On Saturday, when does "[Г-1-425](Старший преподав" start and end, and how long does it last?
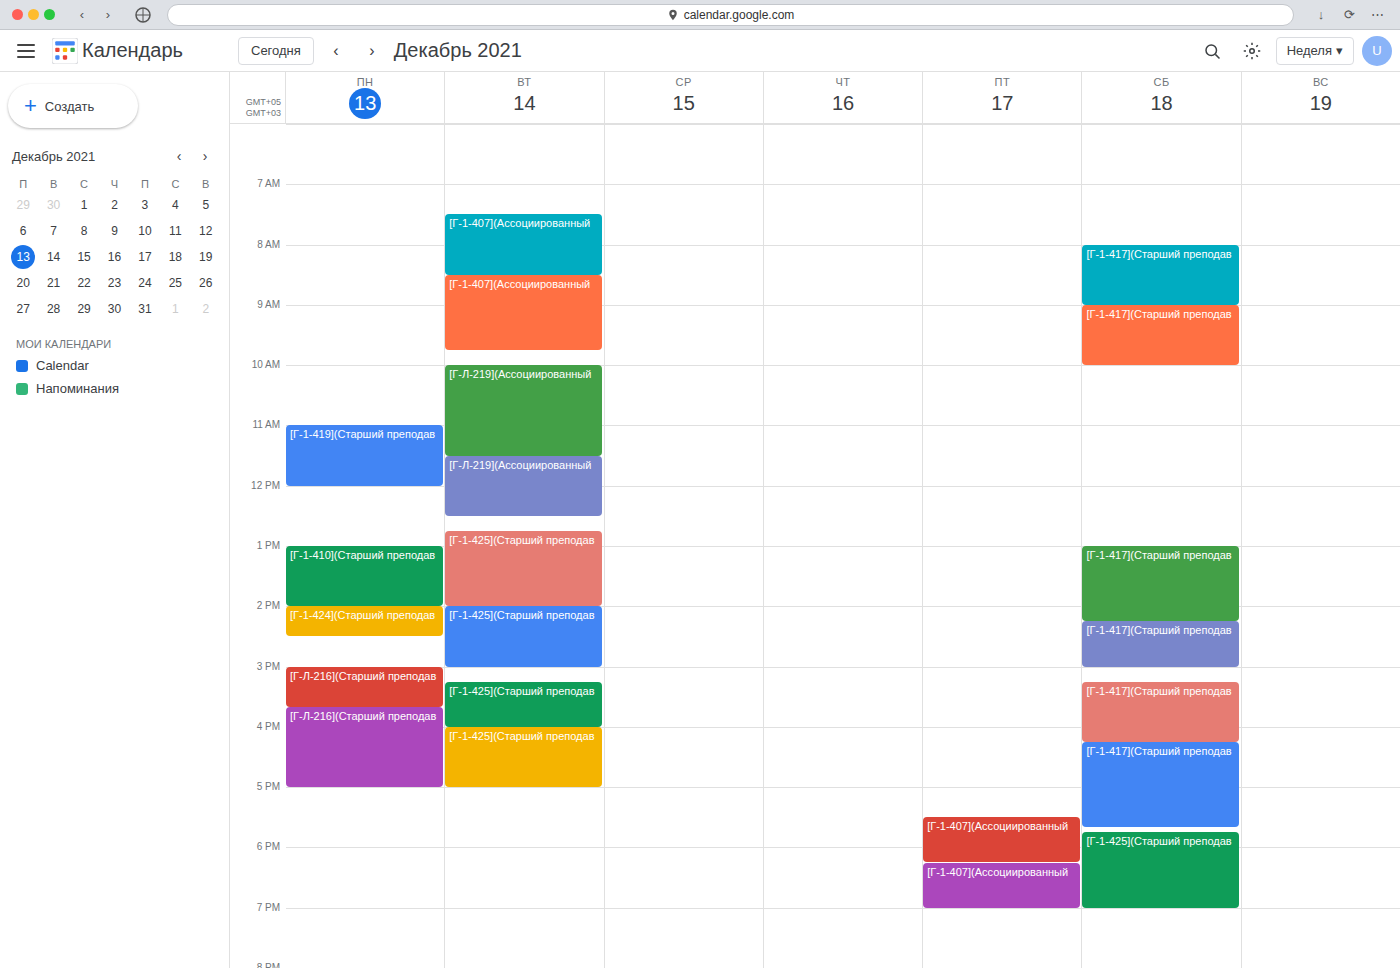
17:45 to 19:00, 1 hour 15 minutes